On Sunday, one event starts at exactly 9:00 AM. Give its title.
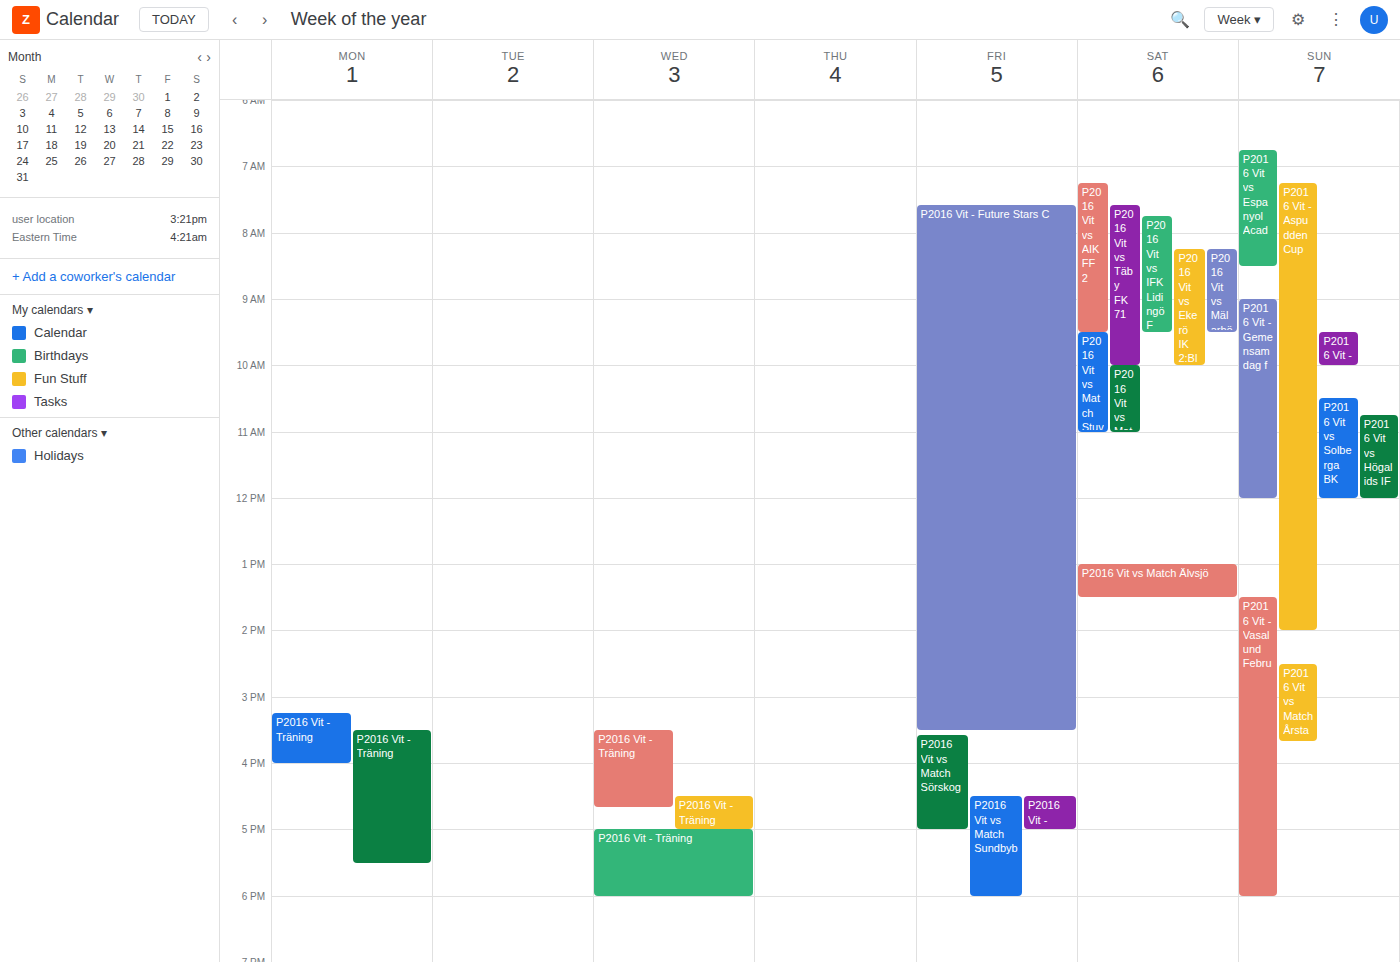
"P2016 Vit - Gemensam dag f"